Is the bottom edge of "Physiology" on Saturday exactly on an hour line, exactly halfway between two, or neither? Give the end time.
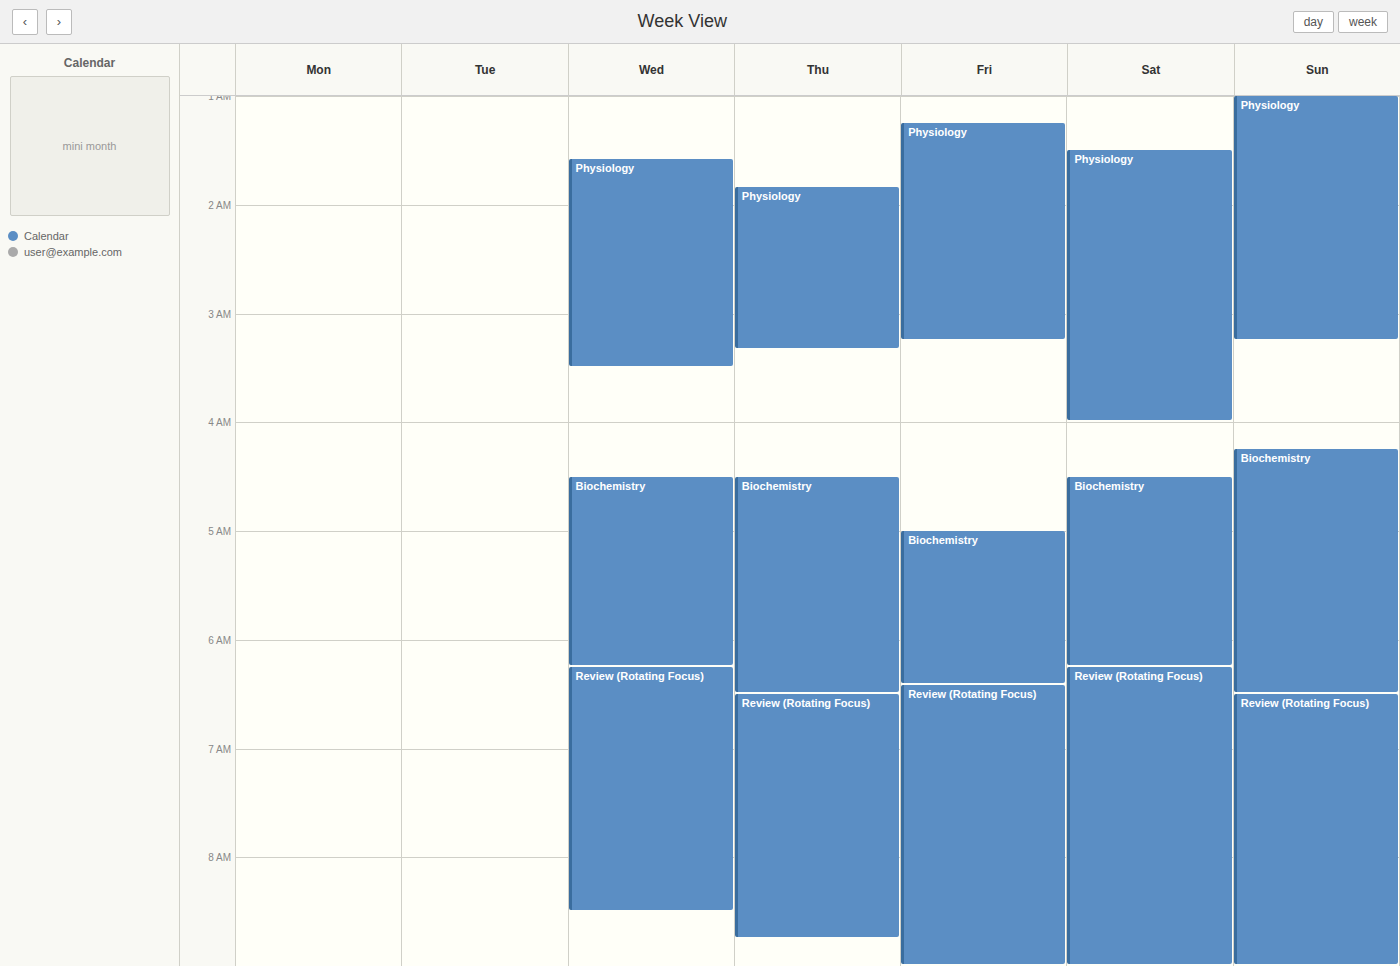
4:00 AM -- exactly on the 4 AM line.